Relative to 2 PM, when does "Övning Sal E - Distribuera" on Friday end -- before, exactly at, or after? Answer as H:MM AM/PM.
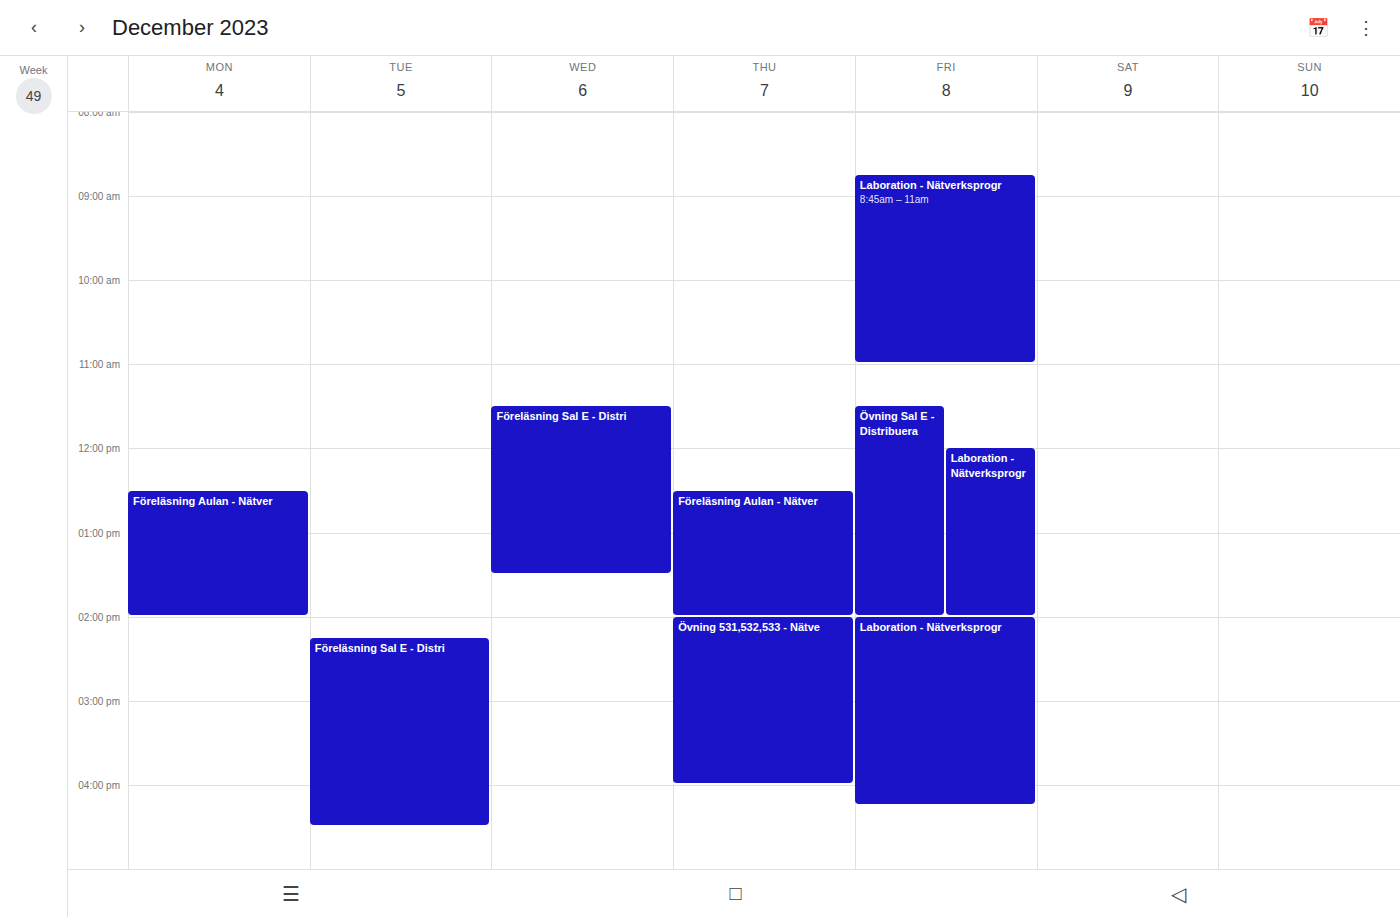
2:00 PM -- exactly at 2 PM, on the 2 PM line.